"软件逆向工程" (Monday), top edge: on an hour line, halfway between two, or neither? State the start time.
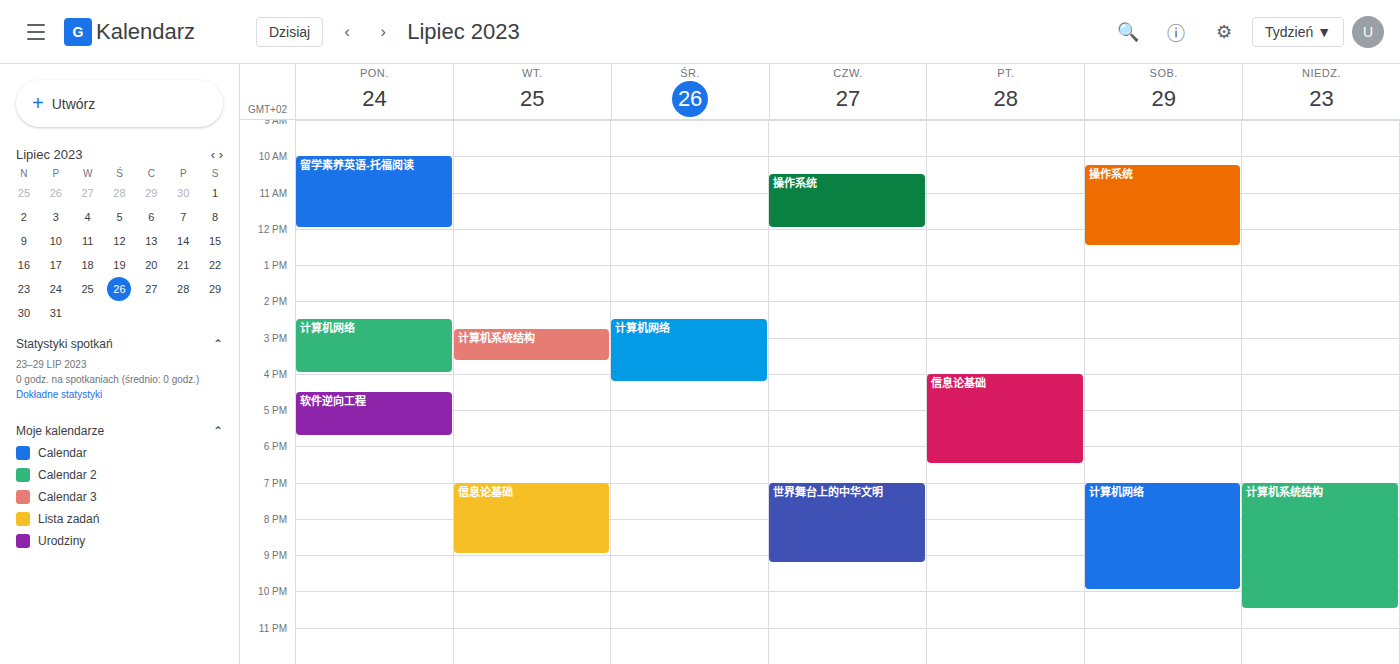
4:30 PM -- halfway between the 4 PM and 5 PM lines.